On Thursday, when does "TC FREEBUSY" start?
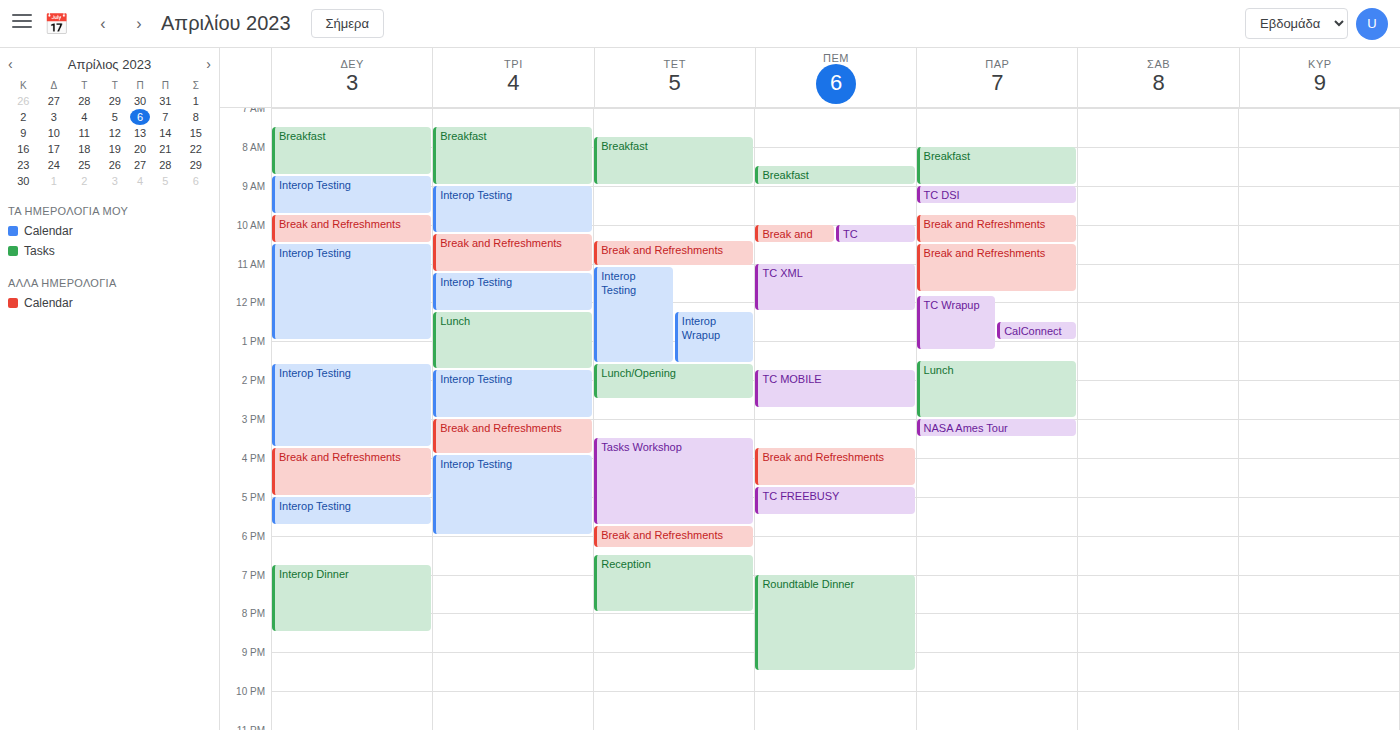
4:45 PM